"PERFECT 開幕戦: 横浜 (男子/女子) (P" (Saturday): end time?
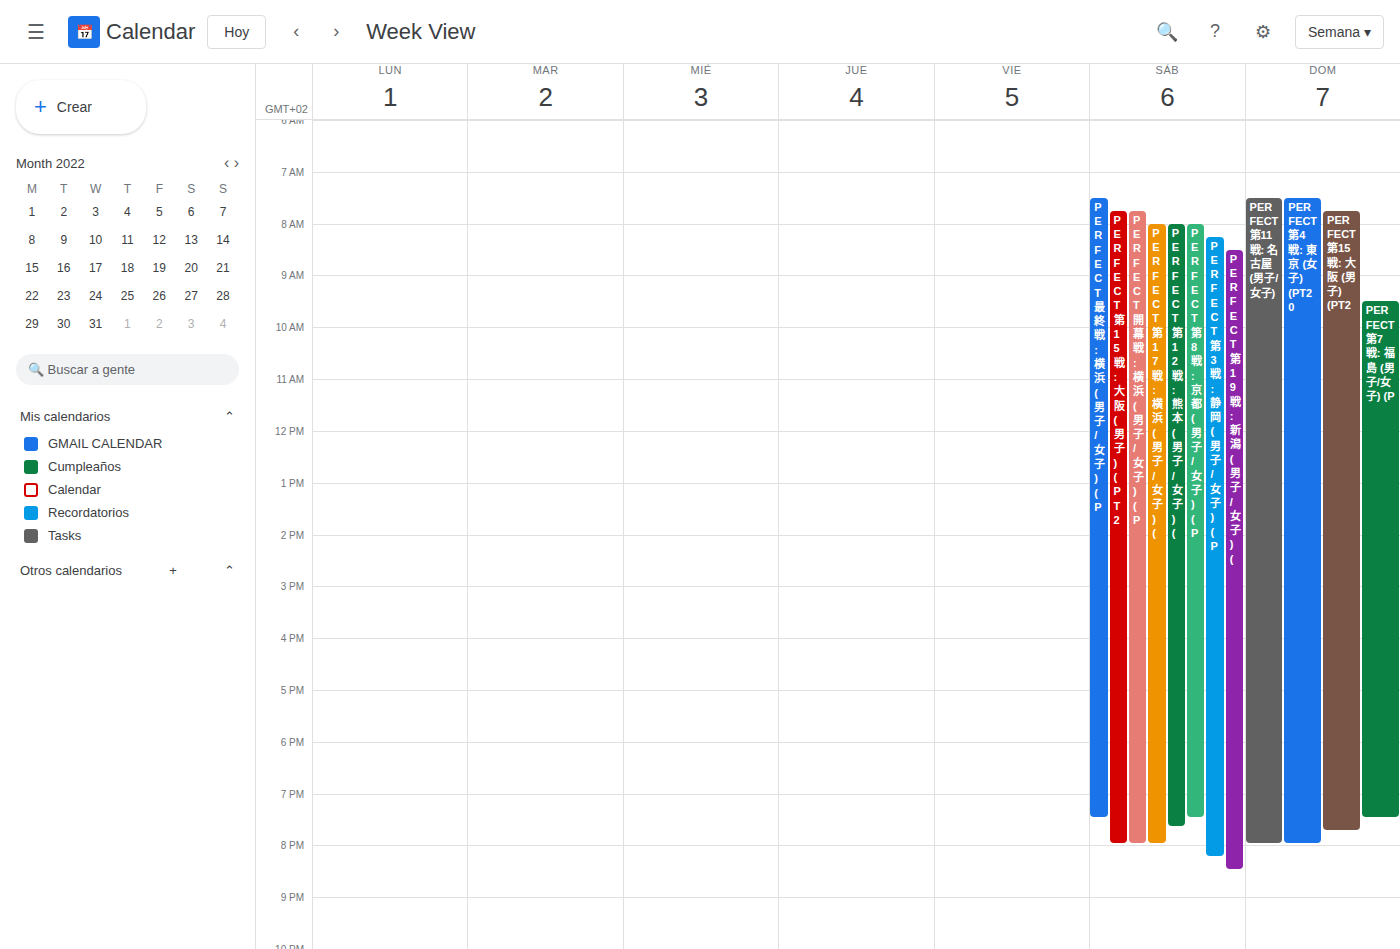
20:00